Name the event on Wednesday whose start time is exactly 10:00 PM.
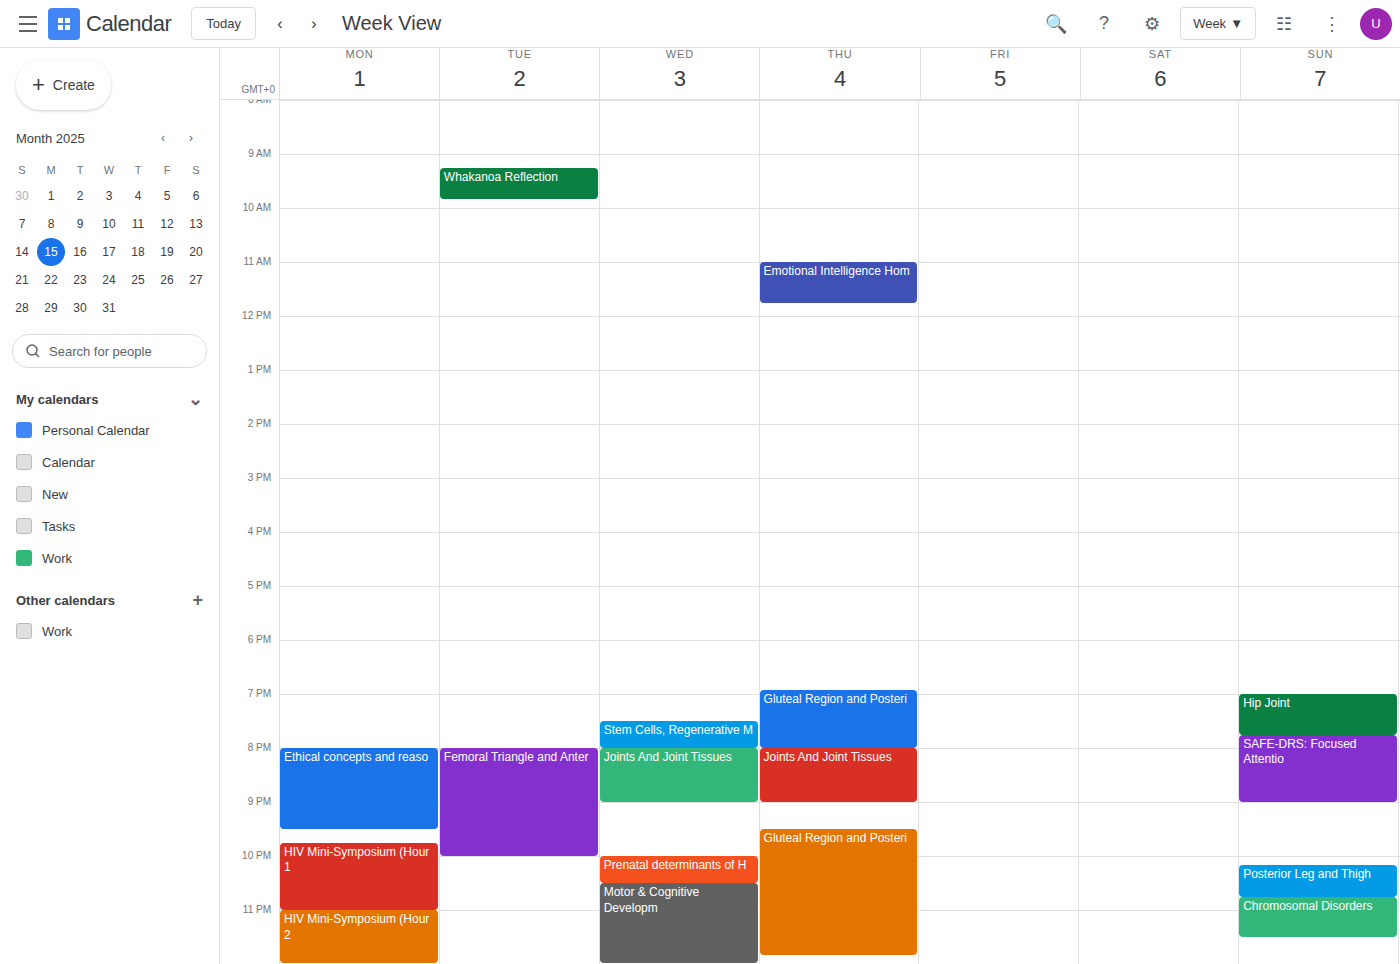
"Prenatal determinants of H"